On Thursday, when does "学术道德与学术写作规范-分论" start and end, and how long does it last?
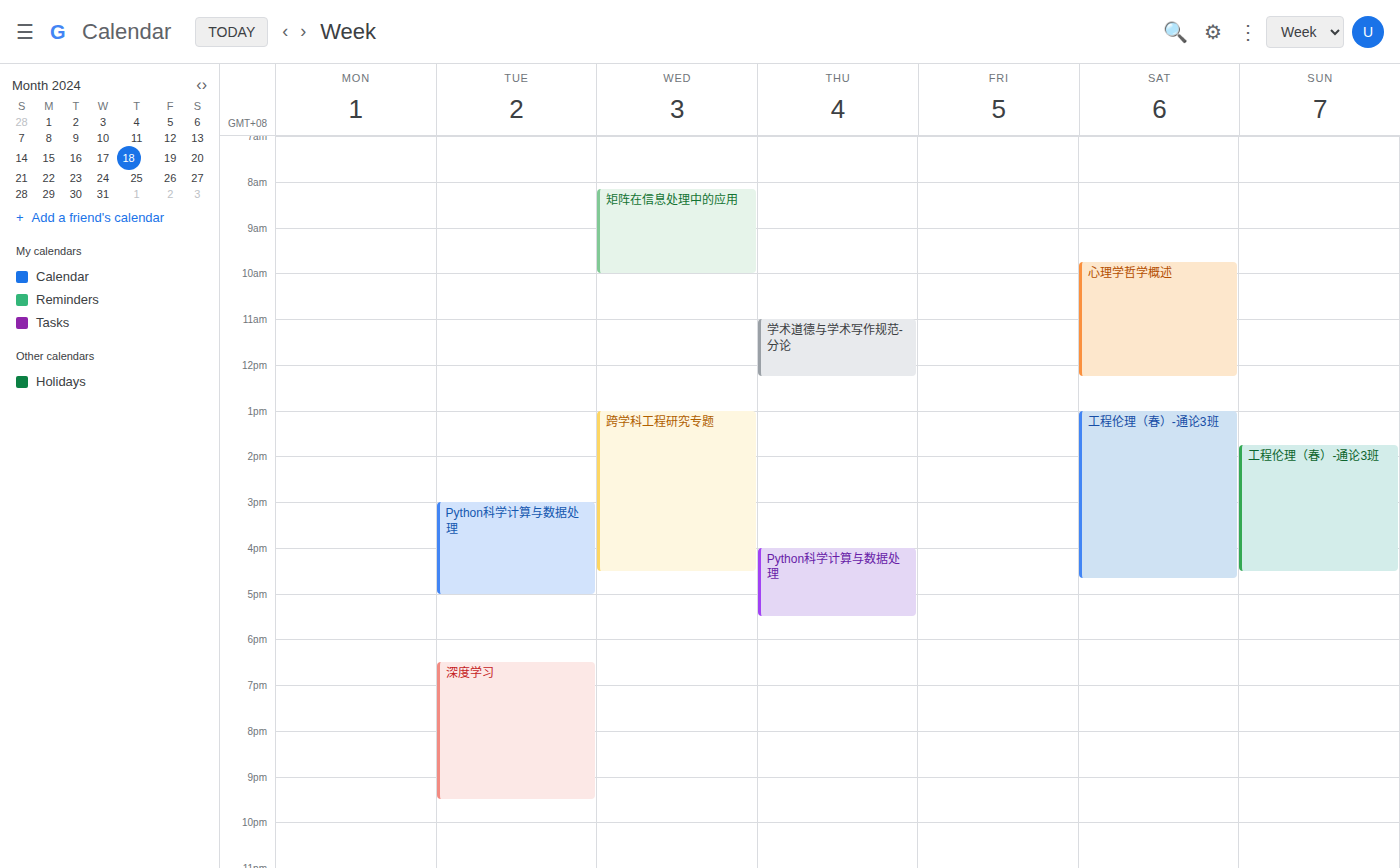
11:00 AM to 12:15 PM, 1 hour 15 minutes